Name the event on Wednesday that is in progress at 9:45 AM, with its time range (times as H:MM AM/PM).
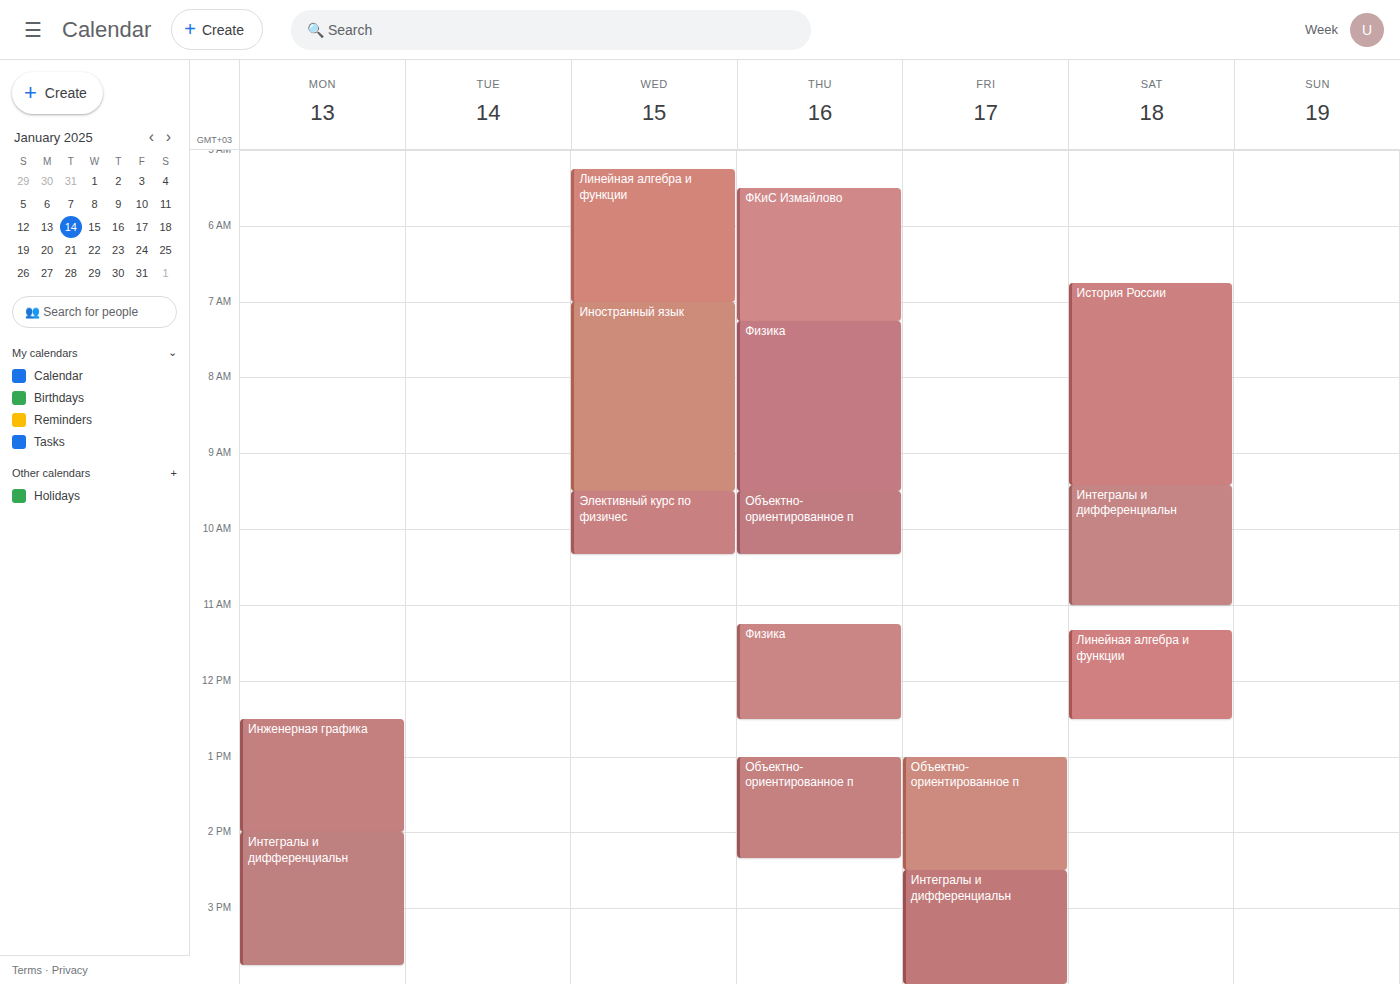
"Элективный курс по физичес", 9:30 AM to 10:20 AM